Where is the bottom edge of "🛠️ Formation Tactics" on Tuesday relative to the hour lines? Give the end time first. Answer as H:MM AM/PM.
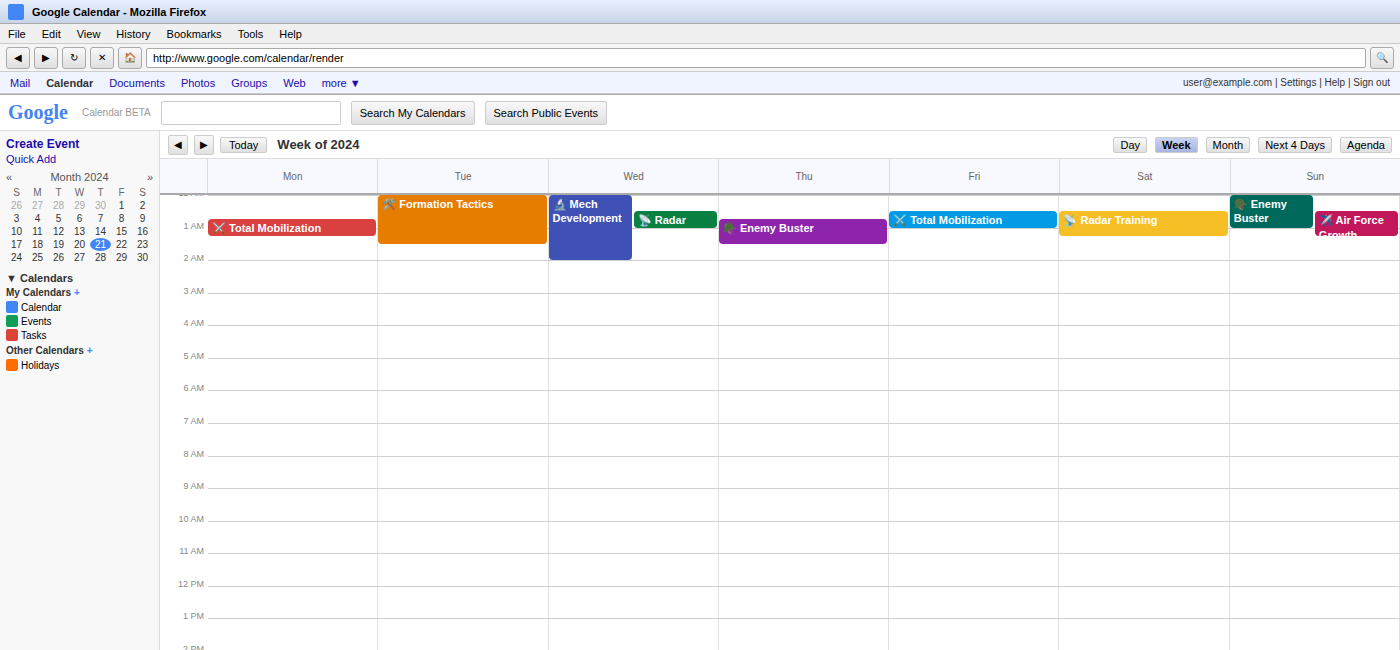
1:30 AM -- halfway between the 1 AM and 2 AM lines.